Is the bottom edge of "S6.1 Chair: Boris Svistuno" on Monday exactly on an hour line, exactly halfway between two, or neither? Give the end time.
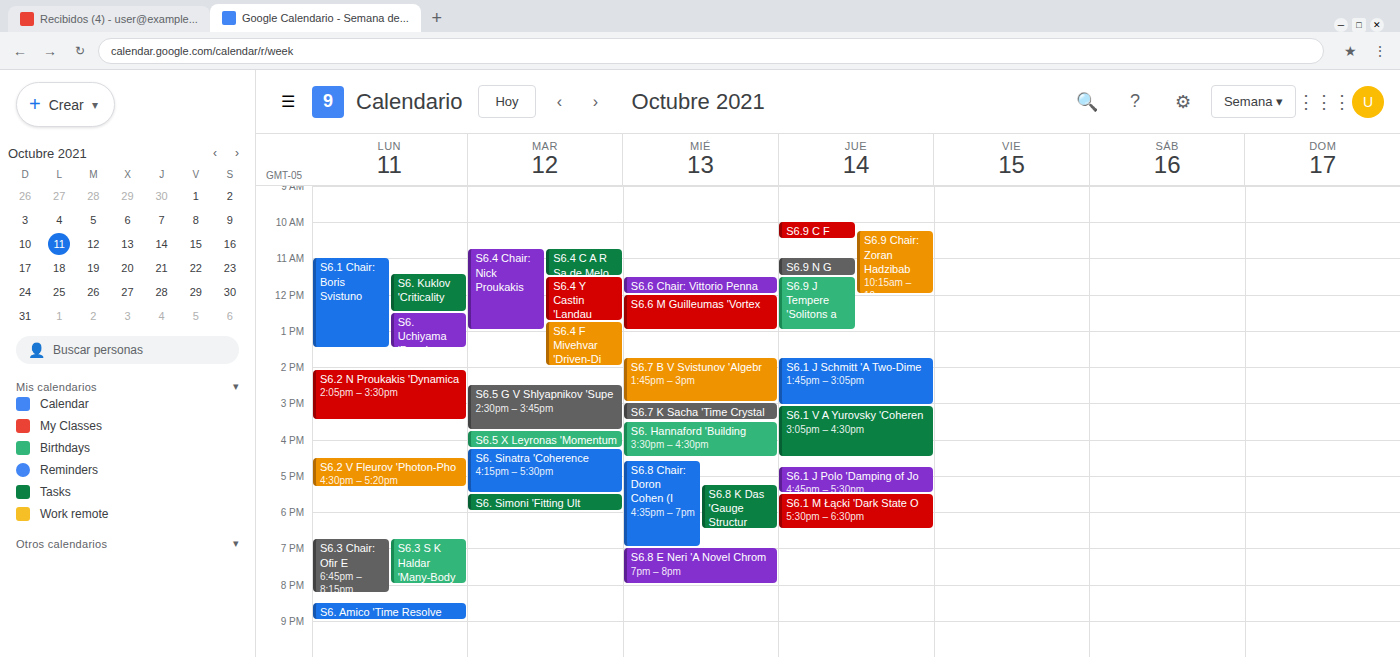
13:30 -- halfway between the 13:00 and 14:00 lines.